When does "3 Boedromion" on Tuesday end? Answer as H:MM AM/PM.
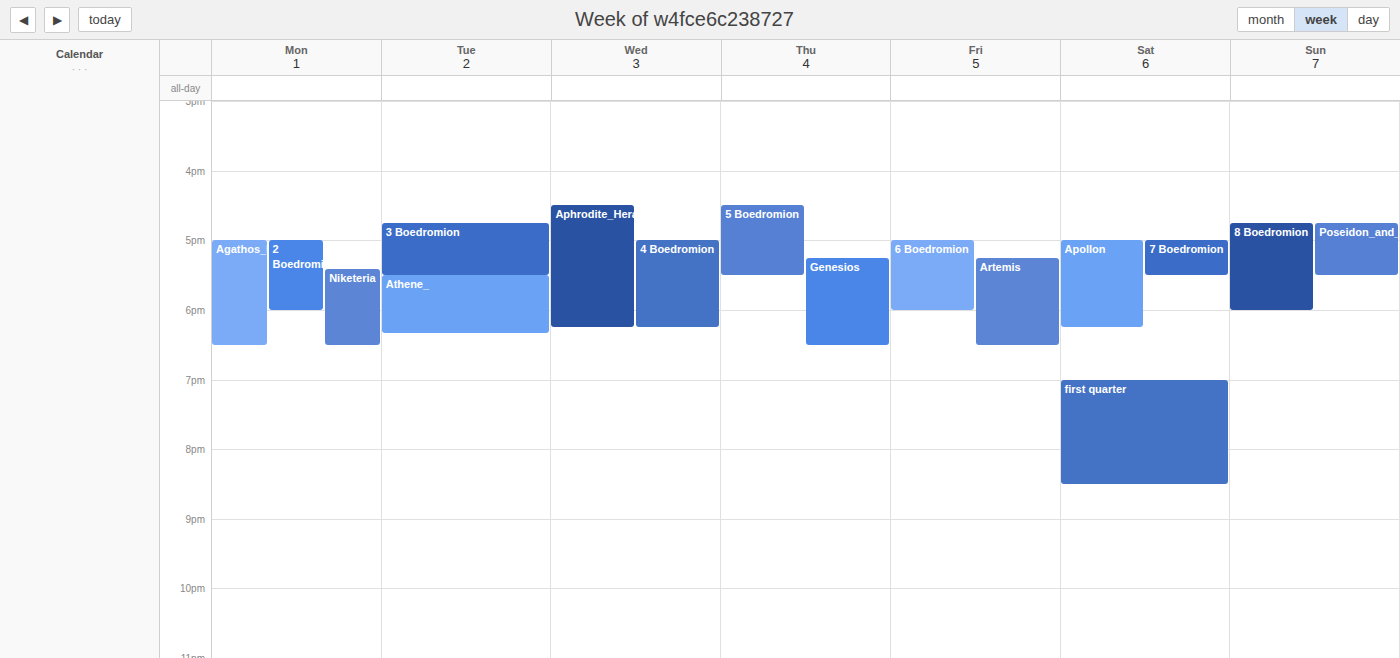
5:30 PM